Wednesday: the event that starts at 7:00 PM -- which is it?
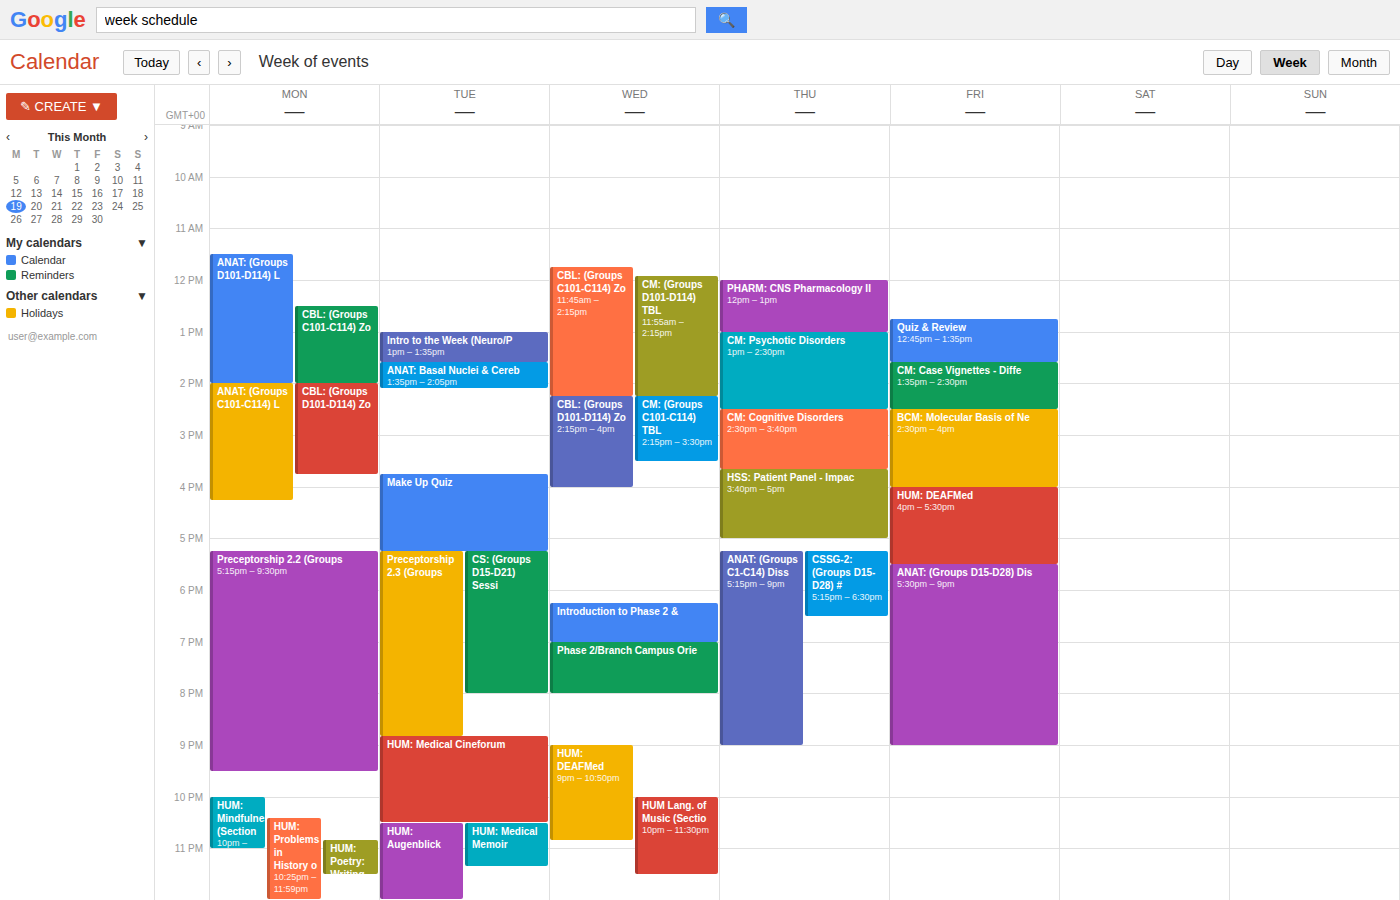
"Phase 2/Branch Campus Orie"